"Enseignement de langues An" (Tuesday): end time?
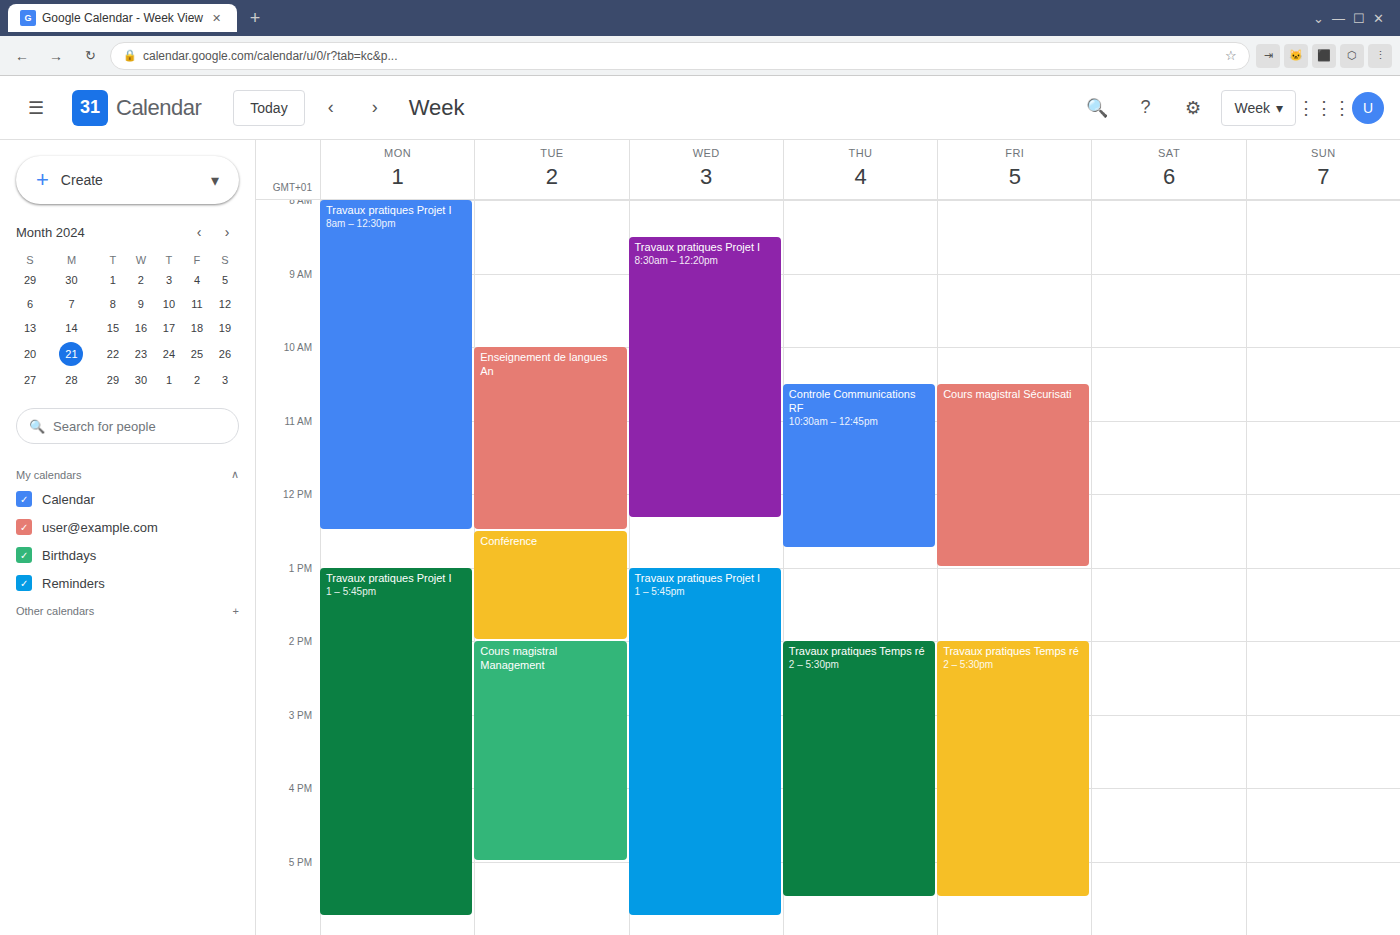
12:30